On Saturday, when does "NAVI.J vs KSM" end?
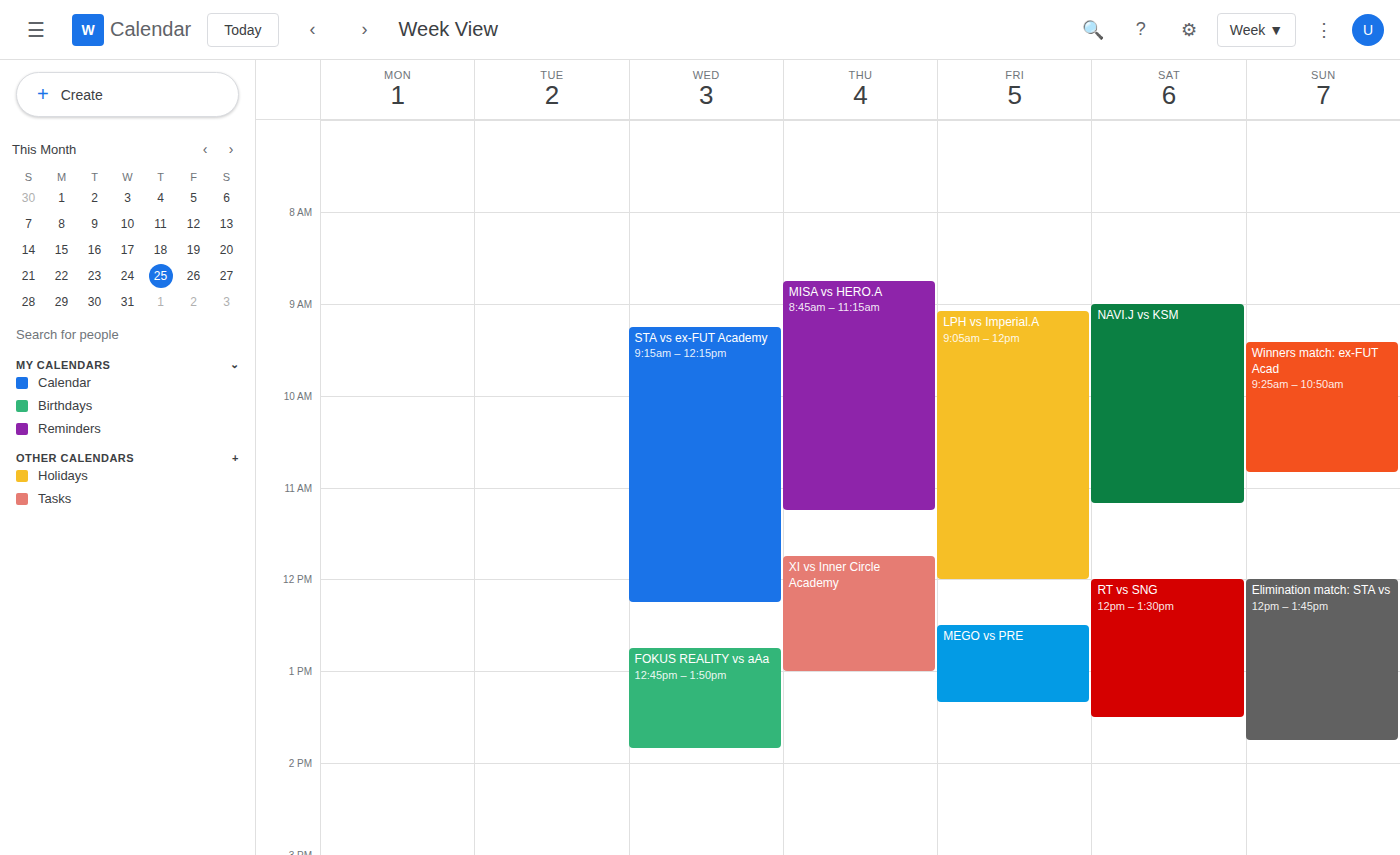
11:10